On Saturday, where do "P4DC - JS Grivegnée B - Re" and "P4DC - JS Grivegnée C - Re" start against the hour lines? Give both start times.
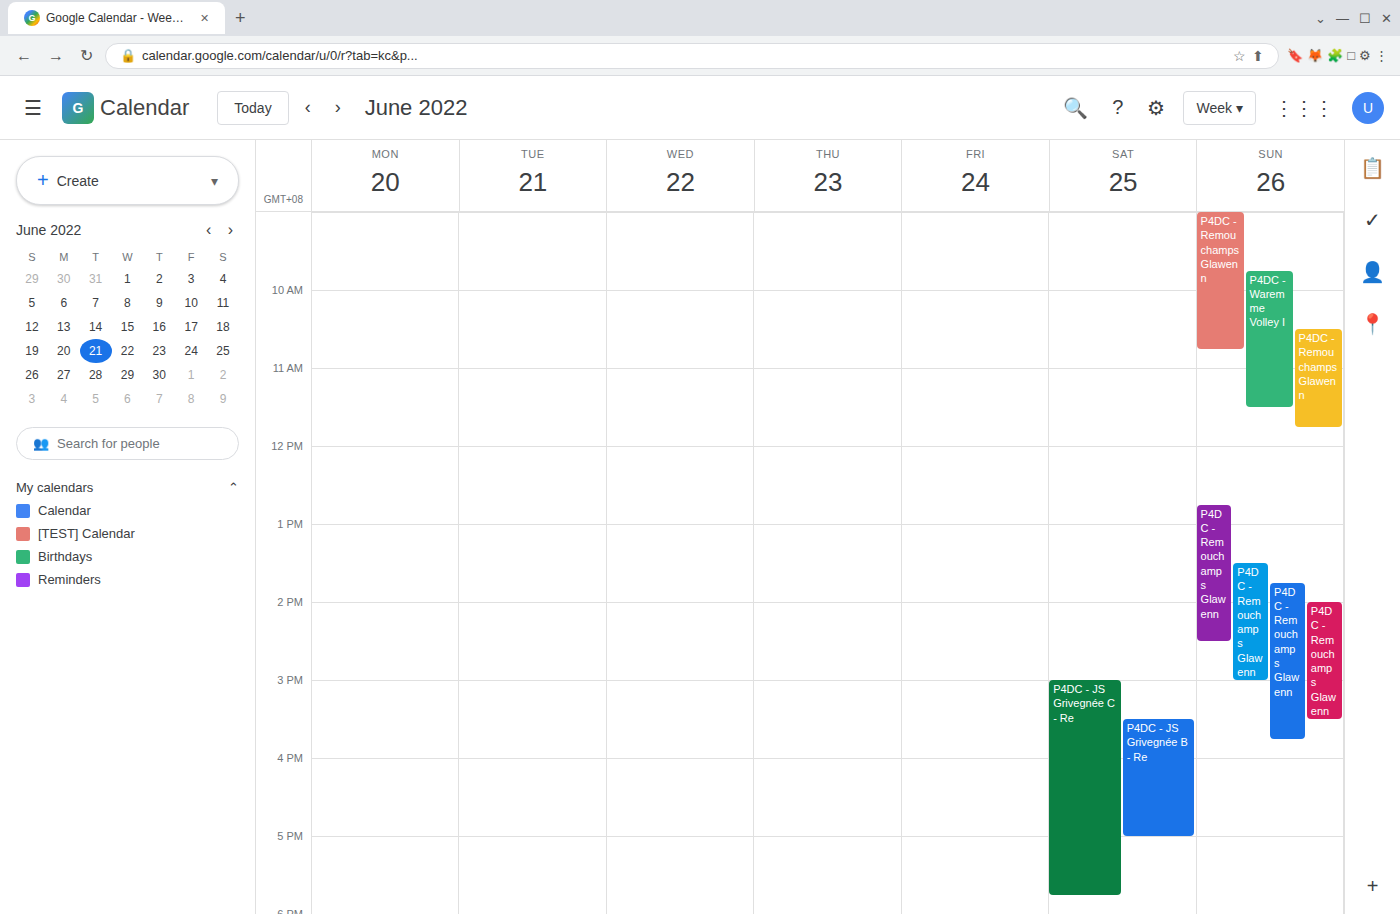
"P4DC - JS Grivegnée B - Re": 3:30 PM, halfway between the 3 PM and 4 PM lines. "P4DC - JS Grivegnée C - Re": 3:00 PM, exactly on the 3 PM line.